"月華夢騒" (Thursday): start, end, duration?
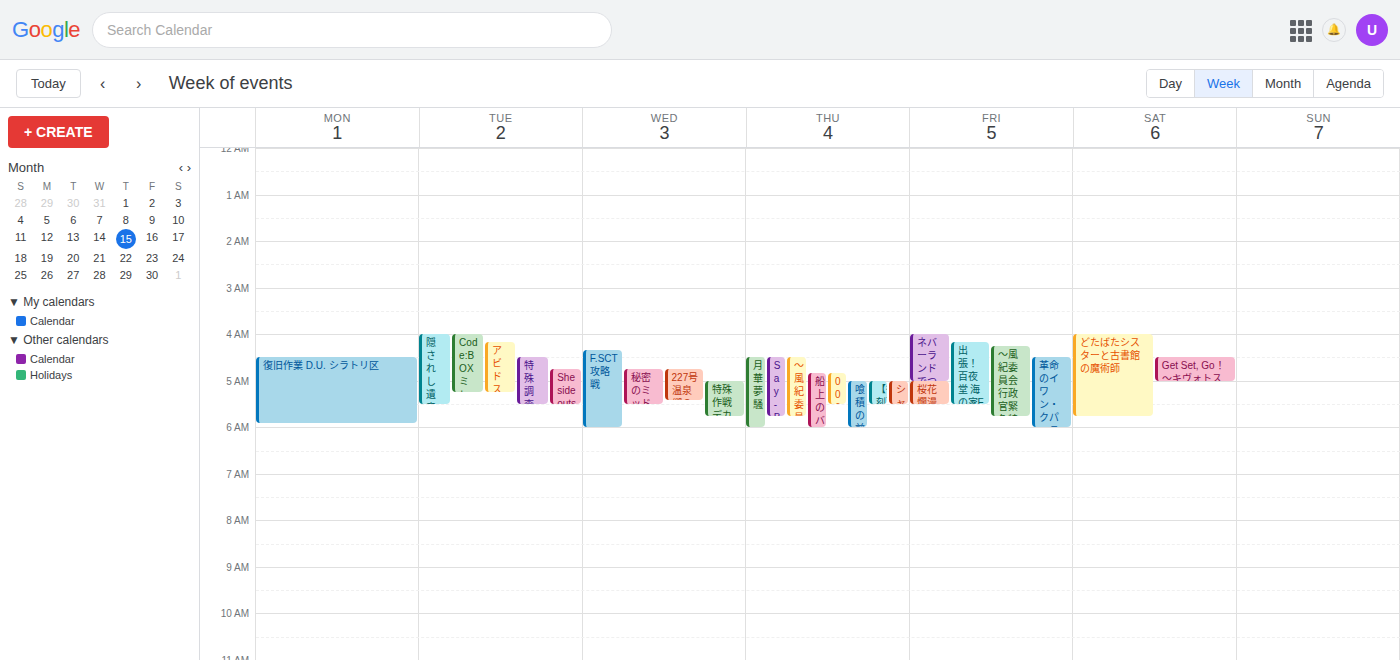
4:30 AM to 6:00 AM, 1 hour 30 minutes